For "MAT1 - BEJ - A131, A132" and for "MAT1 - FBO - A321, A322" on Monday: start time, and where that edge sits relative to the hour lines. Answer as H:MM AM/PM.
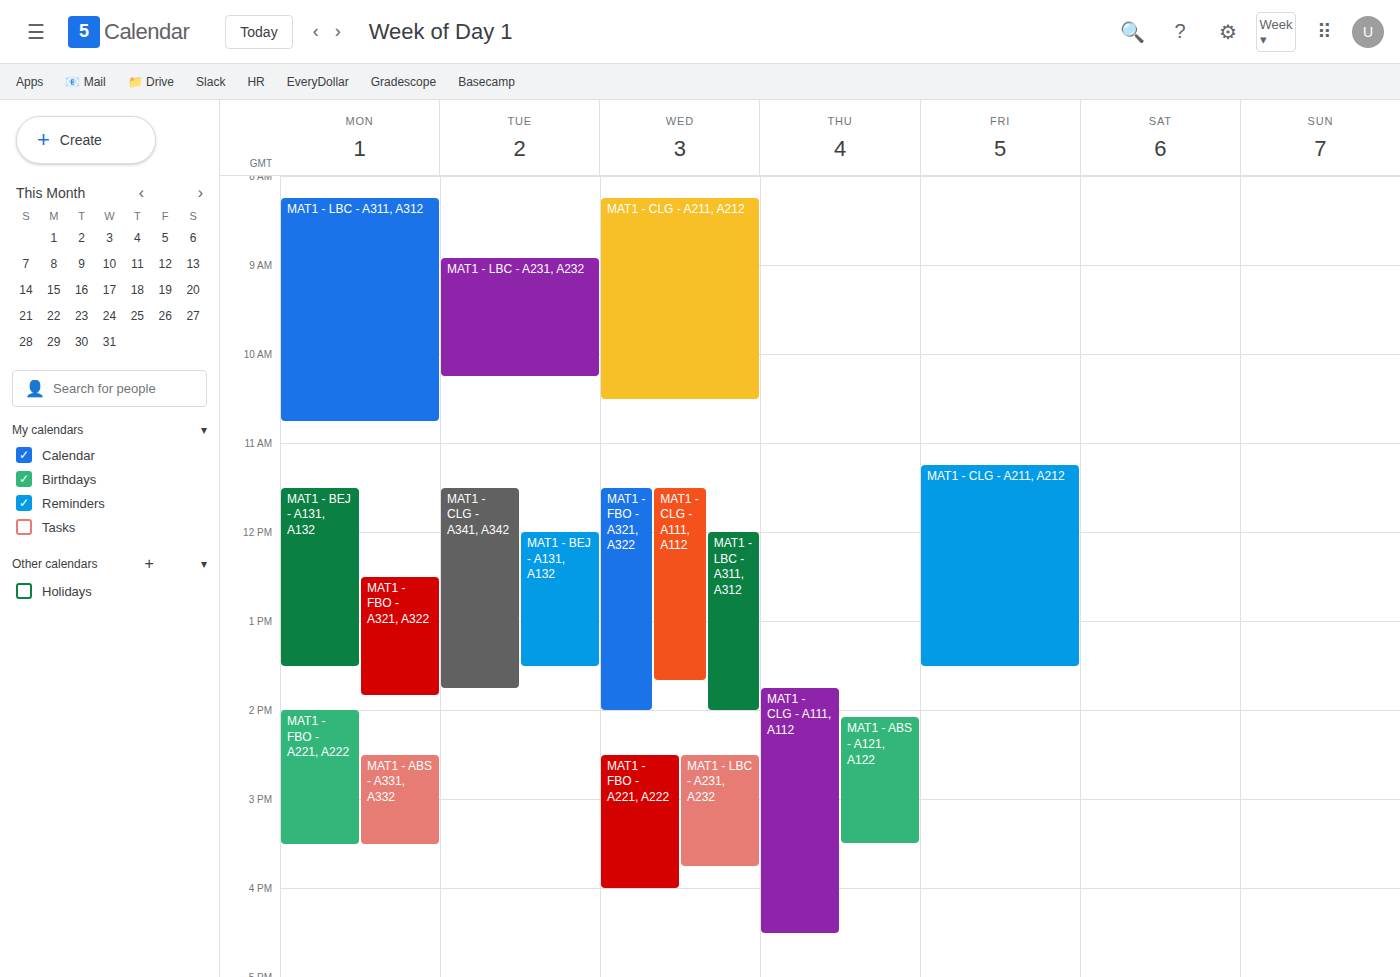
"MAT1 - BEJ - A131, A132": 11:30 AM, halfway between the 11 AM and 12 PM lines. "MAT1 - FBO - A321, A322": 12:30 PM, halfway between the 12 PM and 1 PM lines.